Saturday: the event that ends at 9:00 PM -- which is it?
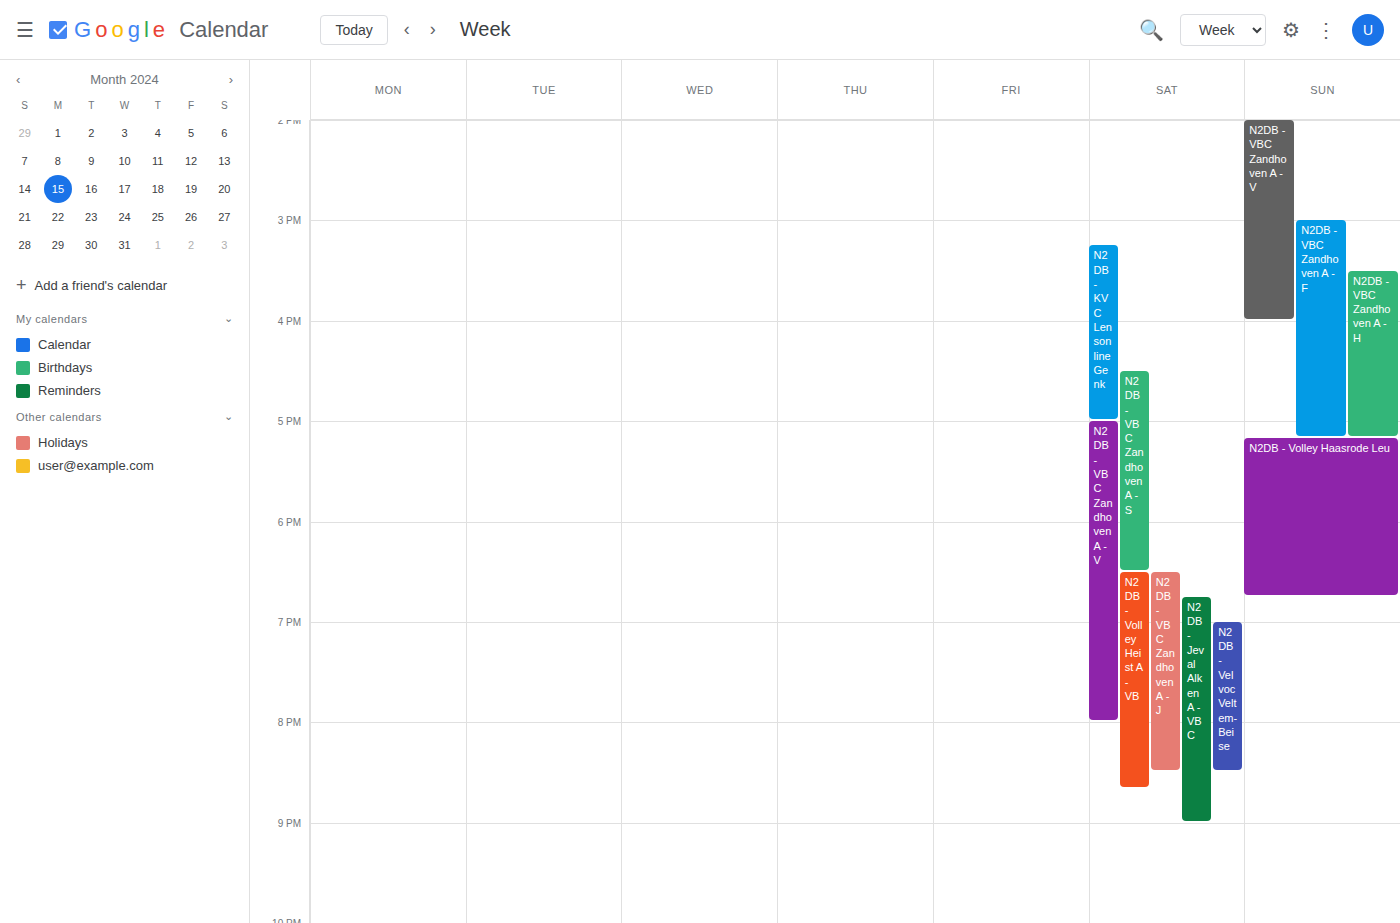
"N2DB - Jeval Alken A - VBC"